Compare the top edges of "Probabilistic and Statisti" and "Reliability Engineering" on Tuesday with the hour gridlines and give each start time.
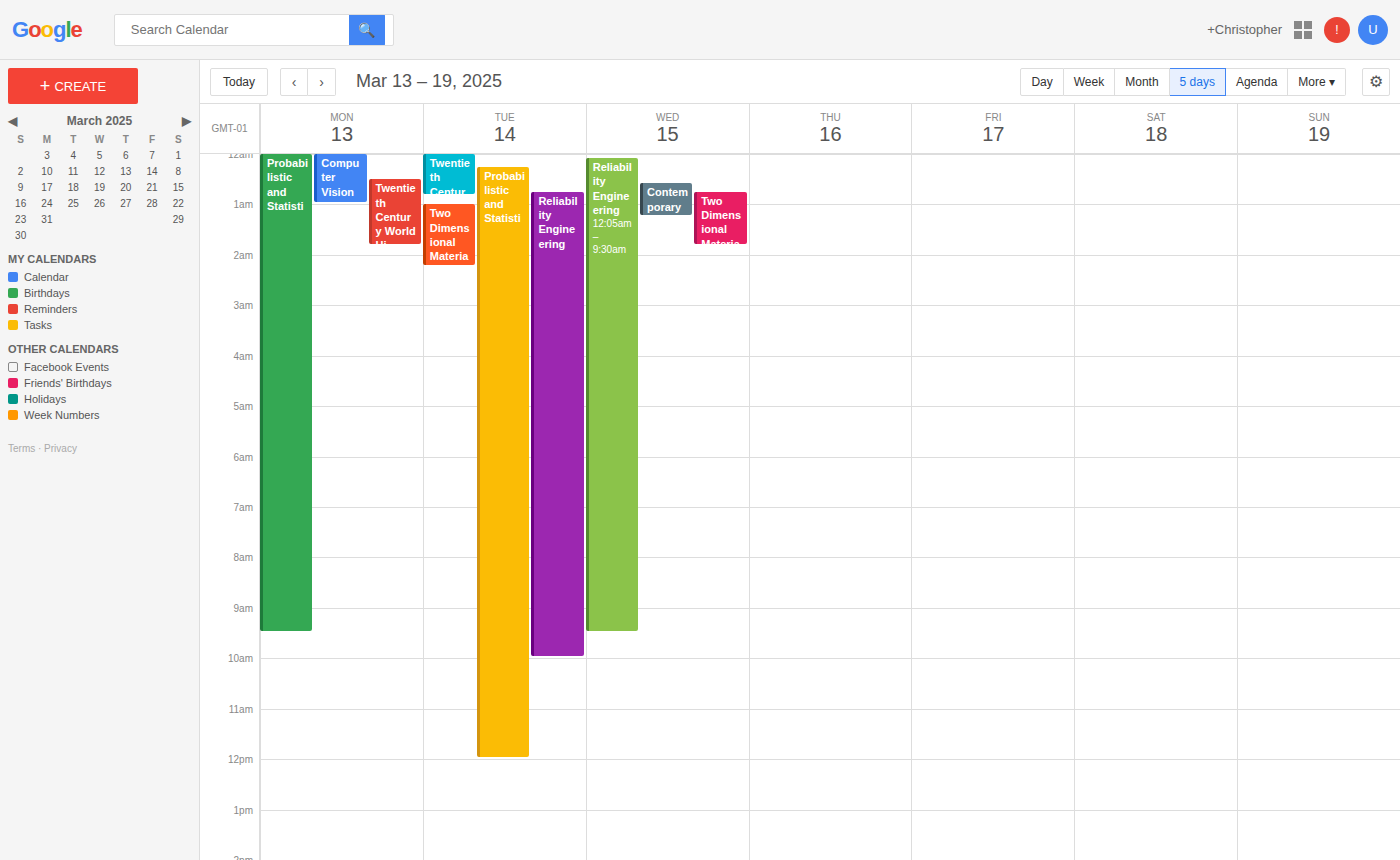
"Probabilistic and Statisti": 12:15 AM, neither: a quarter of the way from the 12 AM line to the 1 AM line. "Reliability Engineering": 12:45 AM, neither: three quarters of the way from the 12 AM line to the 1 AM line.